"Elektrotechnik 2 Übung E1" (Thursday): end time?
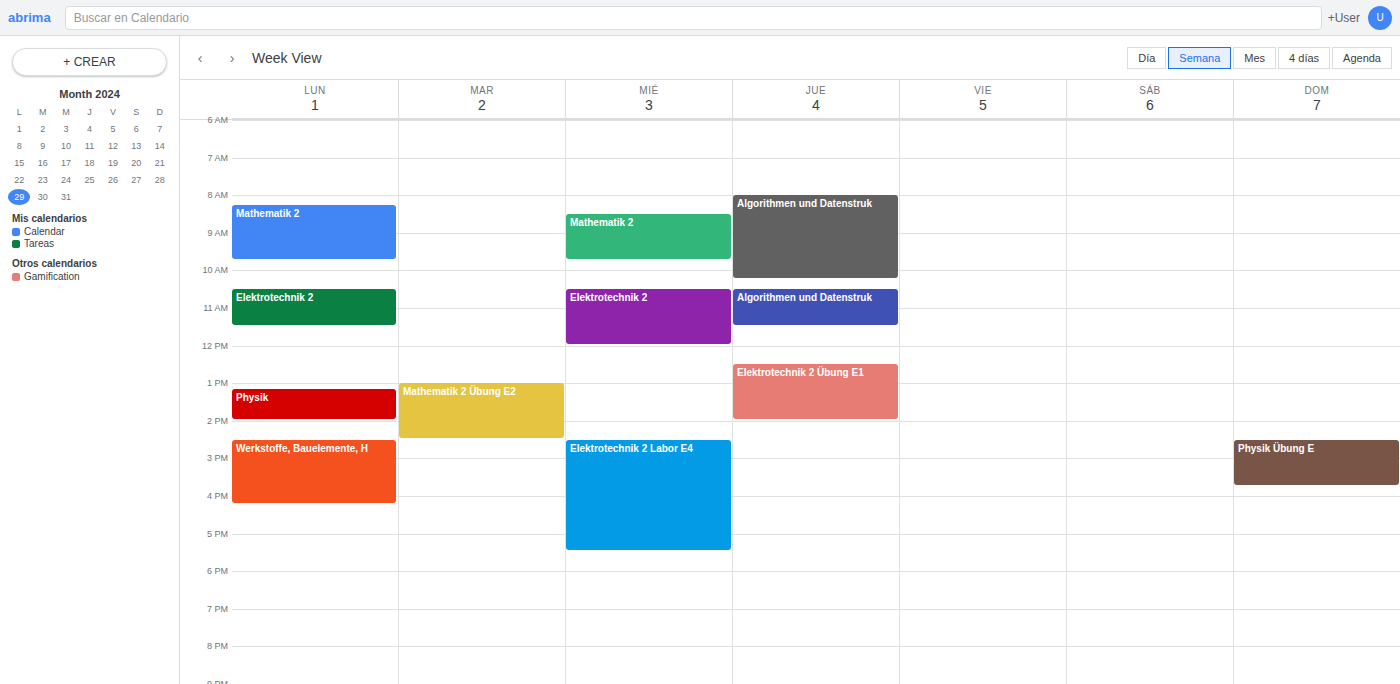
2:00 PM